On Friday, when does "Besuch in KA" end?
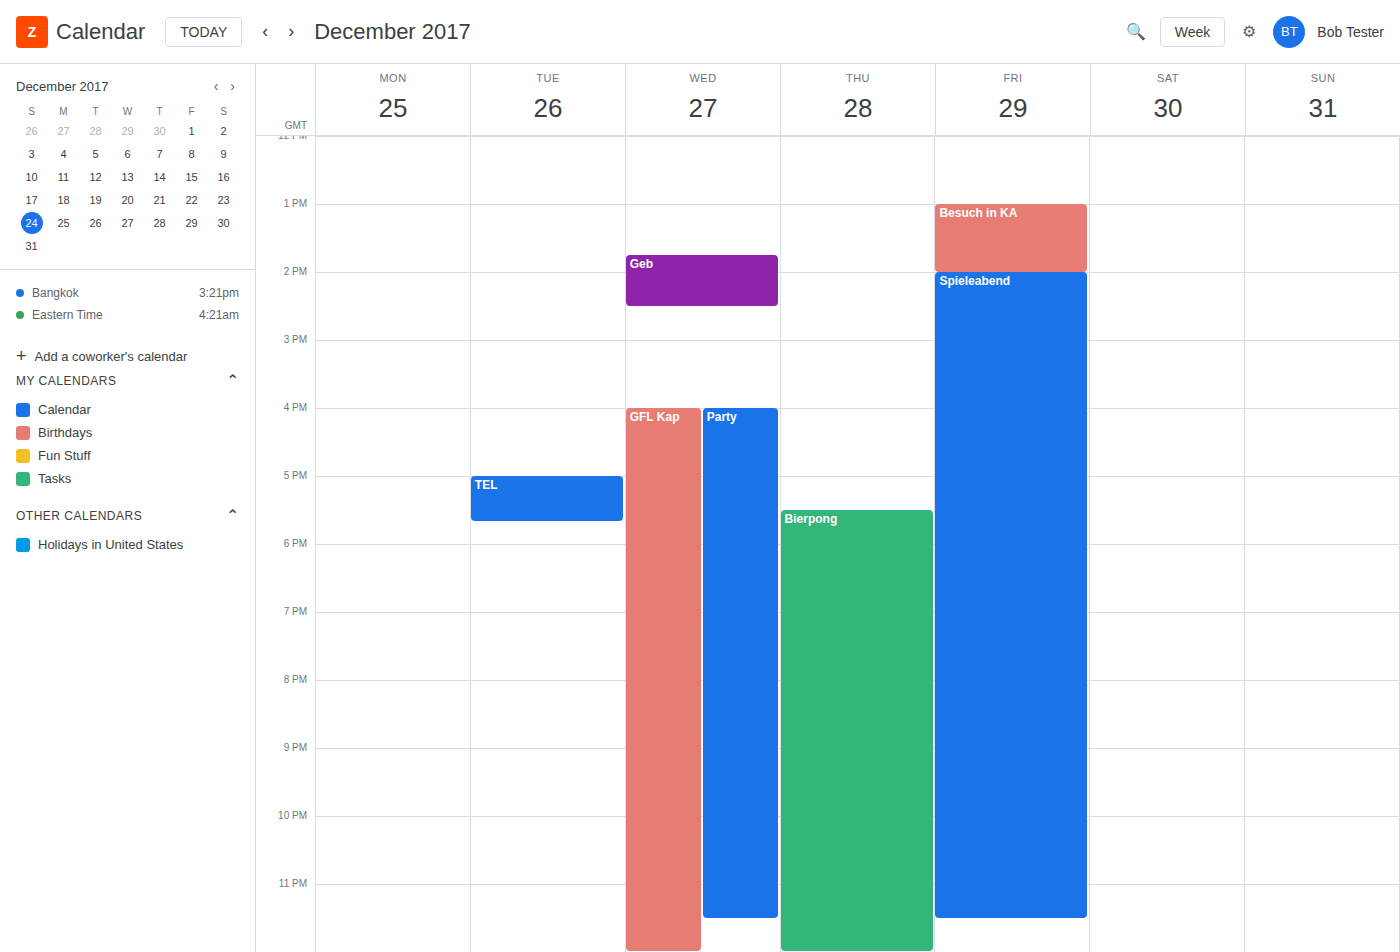
14:00